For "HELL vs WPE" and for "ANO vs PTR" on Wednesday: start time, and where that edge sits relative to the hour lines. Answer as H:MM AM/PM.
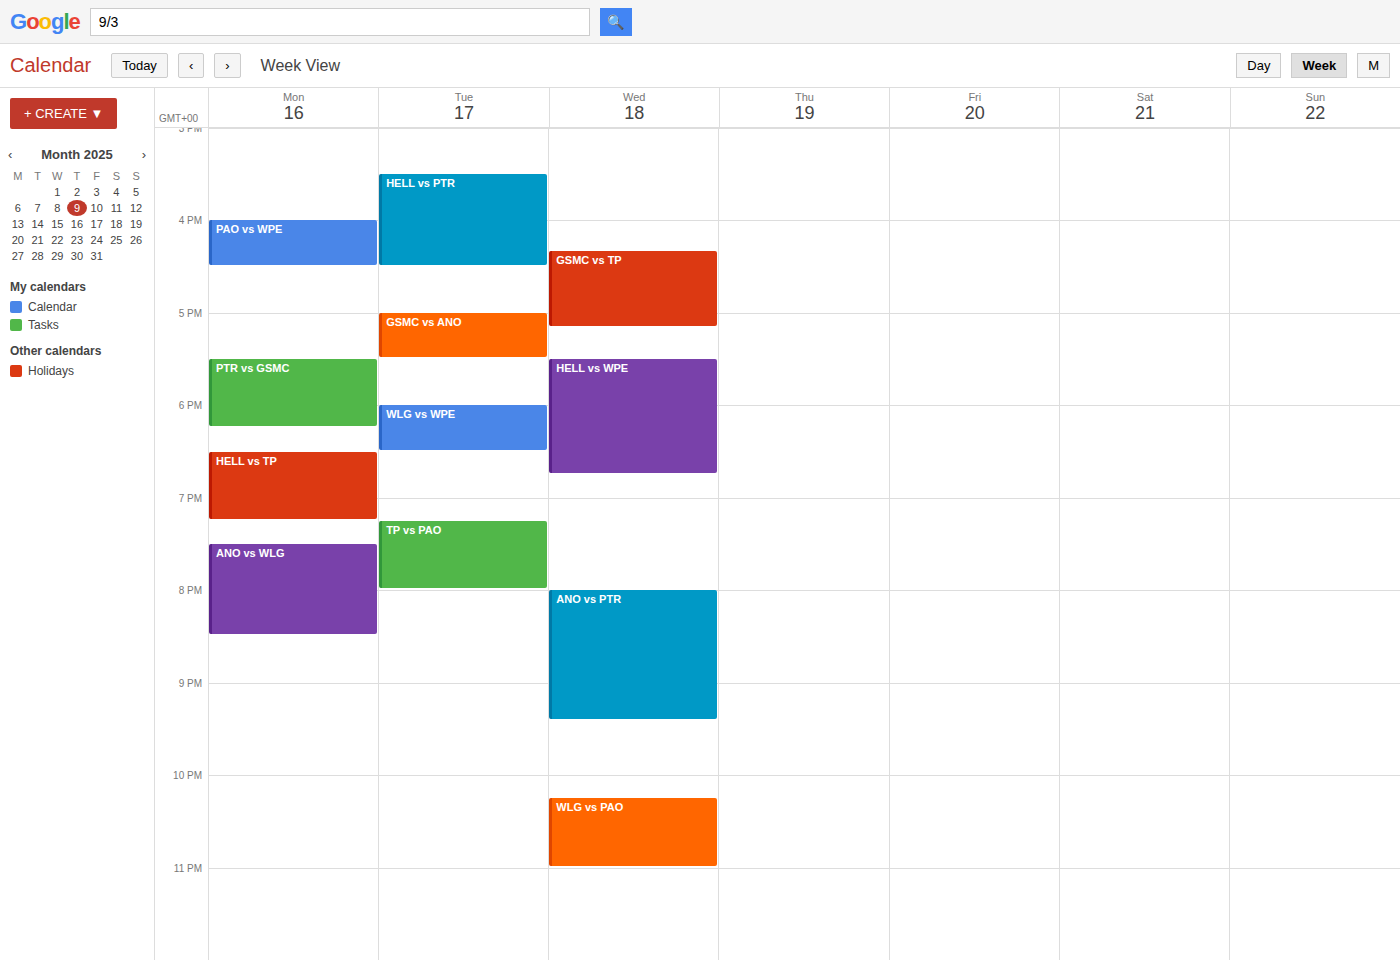
"HELL vs WPE": 5:30 PM, halfway between the 5 PM and 6 PM lines. "ANO vs PTR": 8:00 PM, exactly on the 8 PM line.